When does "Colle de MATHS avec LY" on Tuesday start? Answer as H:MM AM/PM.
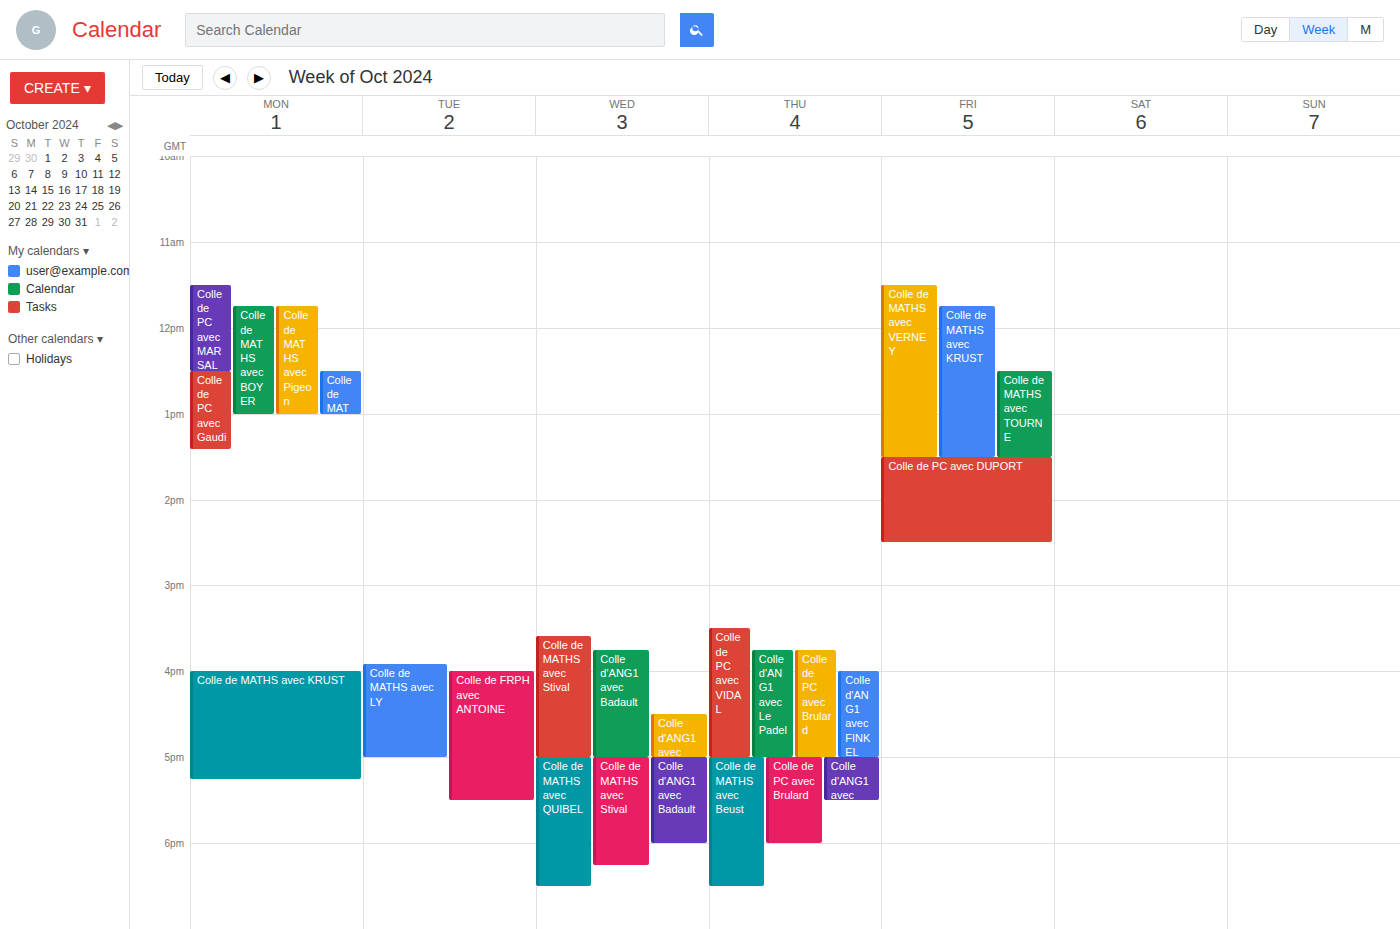
3:55 PM